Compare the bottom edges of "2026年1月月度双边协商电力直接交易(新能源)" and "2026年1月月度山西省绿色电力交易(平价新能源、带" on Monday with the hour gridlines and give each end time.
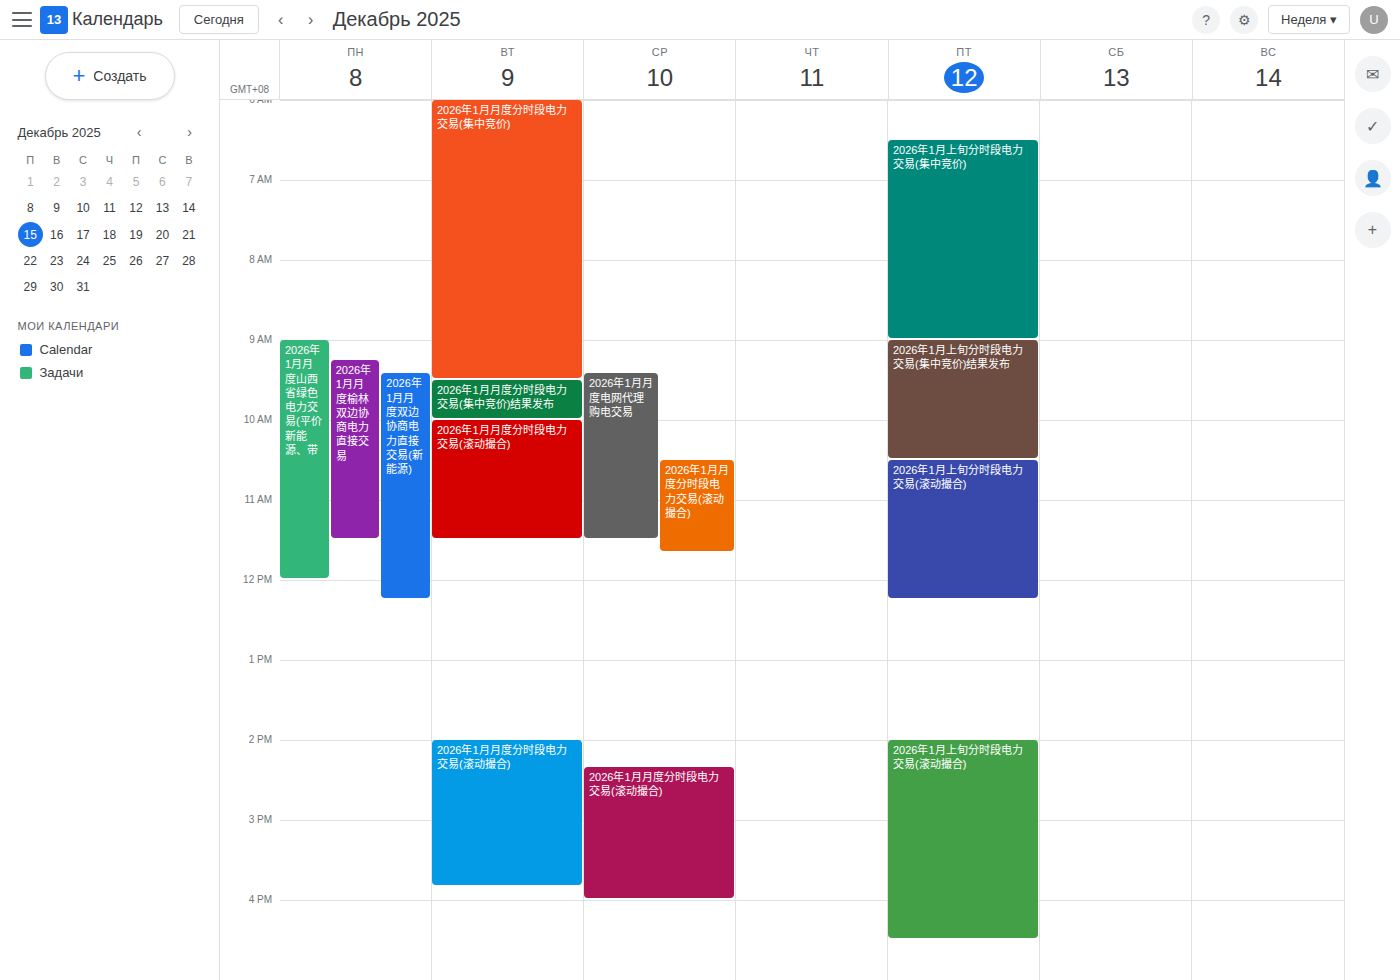
"2026年1月月度双边协商电力直接交易(新能源)": 12:15 PM, neither: a quarter of the way from the 12 PM line to the 1 PM line. "2026年1月月度山西省绿色电力交易(平价新能源、带": 12:00 PM, exactly on the 12 PM line.